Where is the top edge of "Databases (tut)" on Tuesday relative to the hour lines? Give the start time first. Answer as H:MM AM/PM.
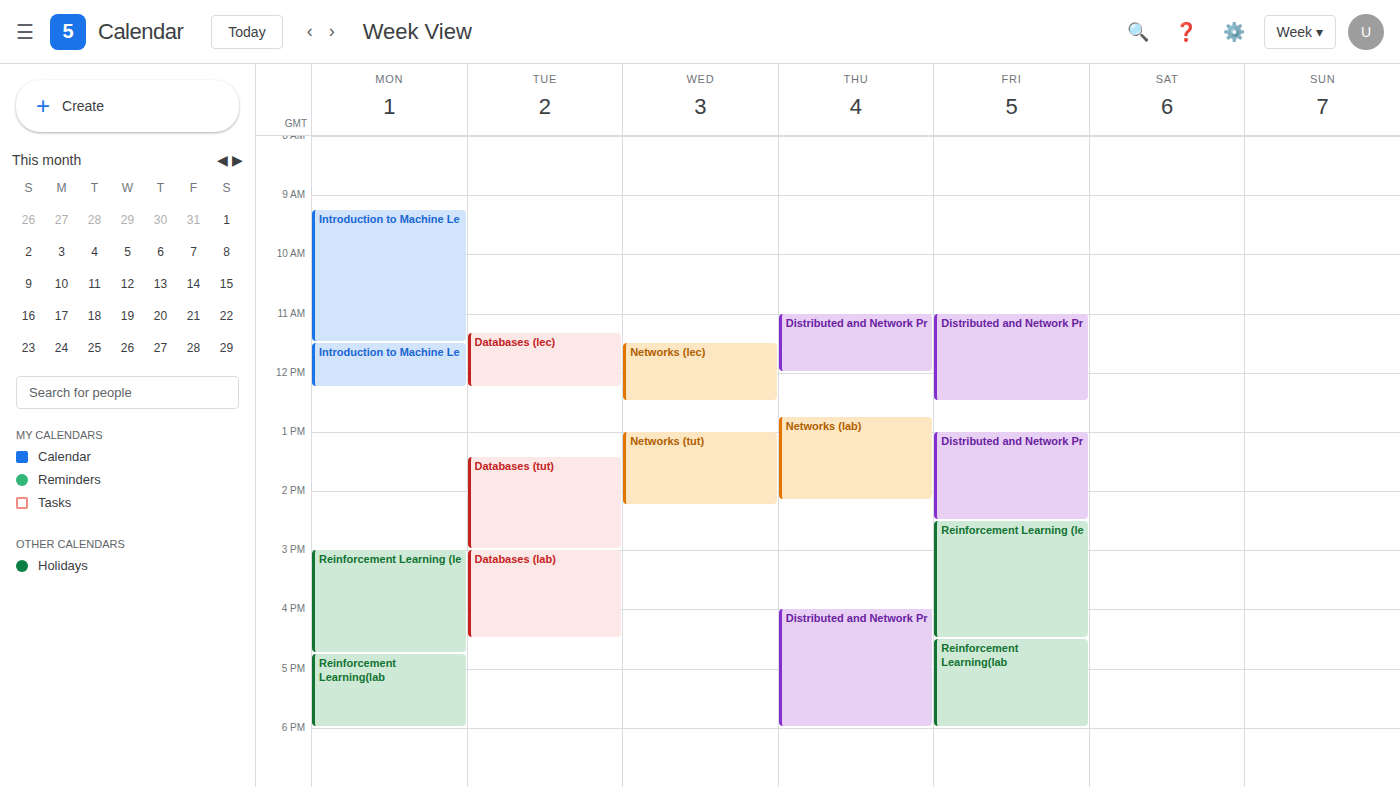
1:25 PM -- neither: 25 minutes below the 1 PM line and 35 minutes above the 2 PM line.